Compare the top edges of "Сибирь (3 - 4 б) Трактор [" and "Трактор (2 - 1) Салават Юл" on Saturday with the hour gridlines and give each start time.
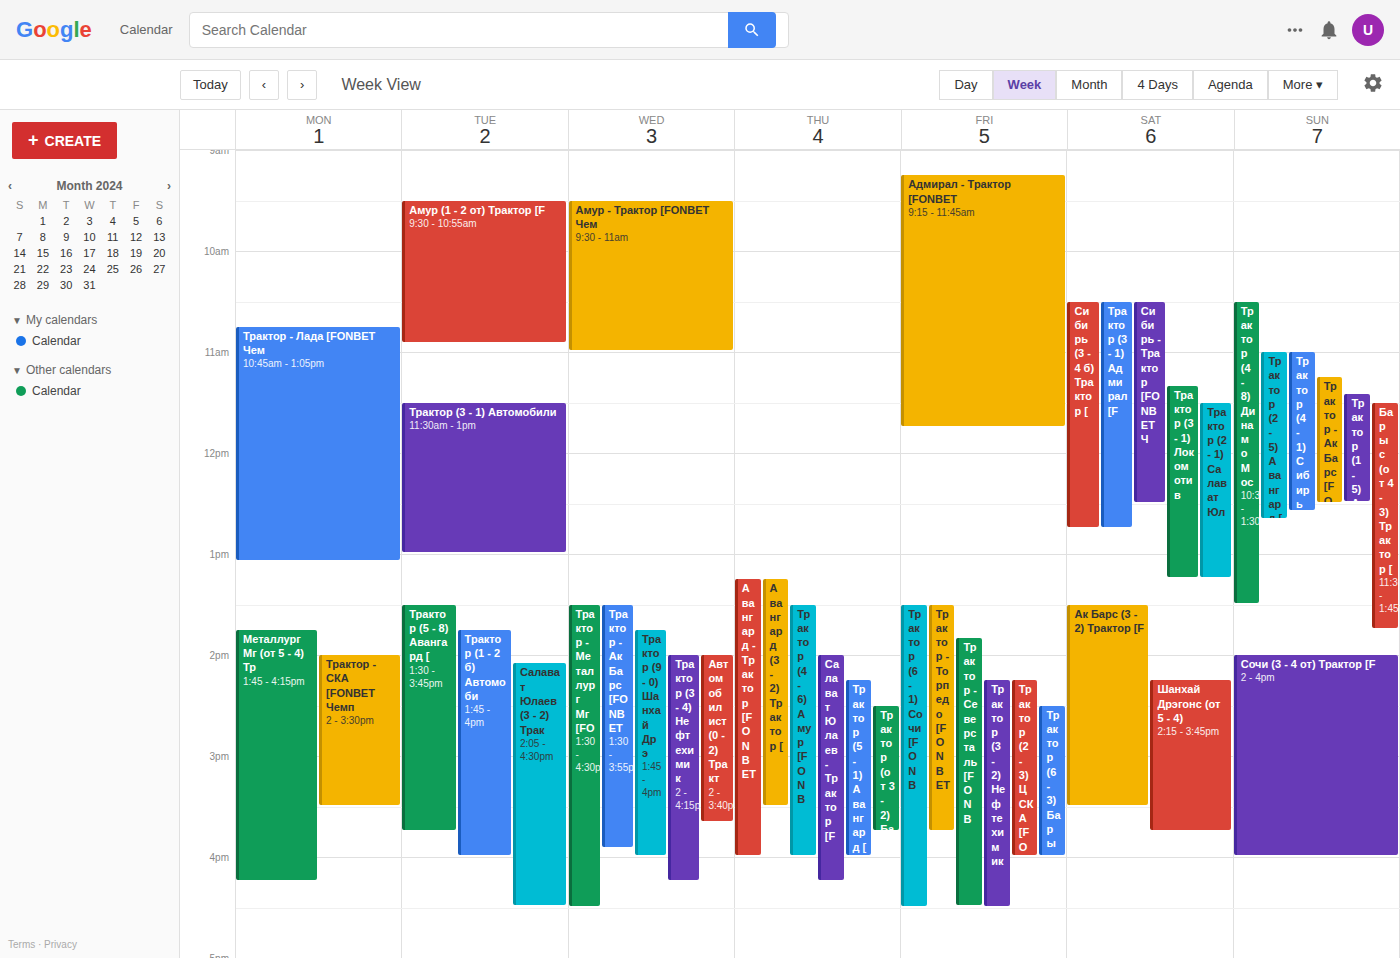
"Сибирь (3 - 4 б) Трактор [": 10:30, halfway between the 10:00 and 11:00 lines. "Трактор (2 - 1) Салават Юл": 11:30, halfway between the 11:00 and 12:00 lines.